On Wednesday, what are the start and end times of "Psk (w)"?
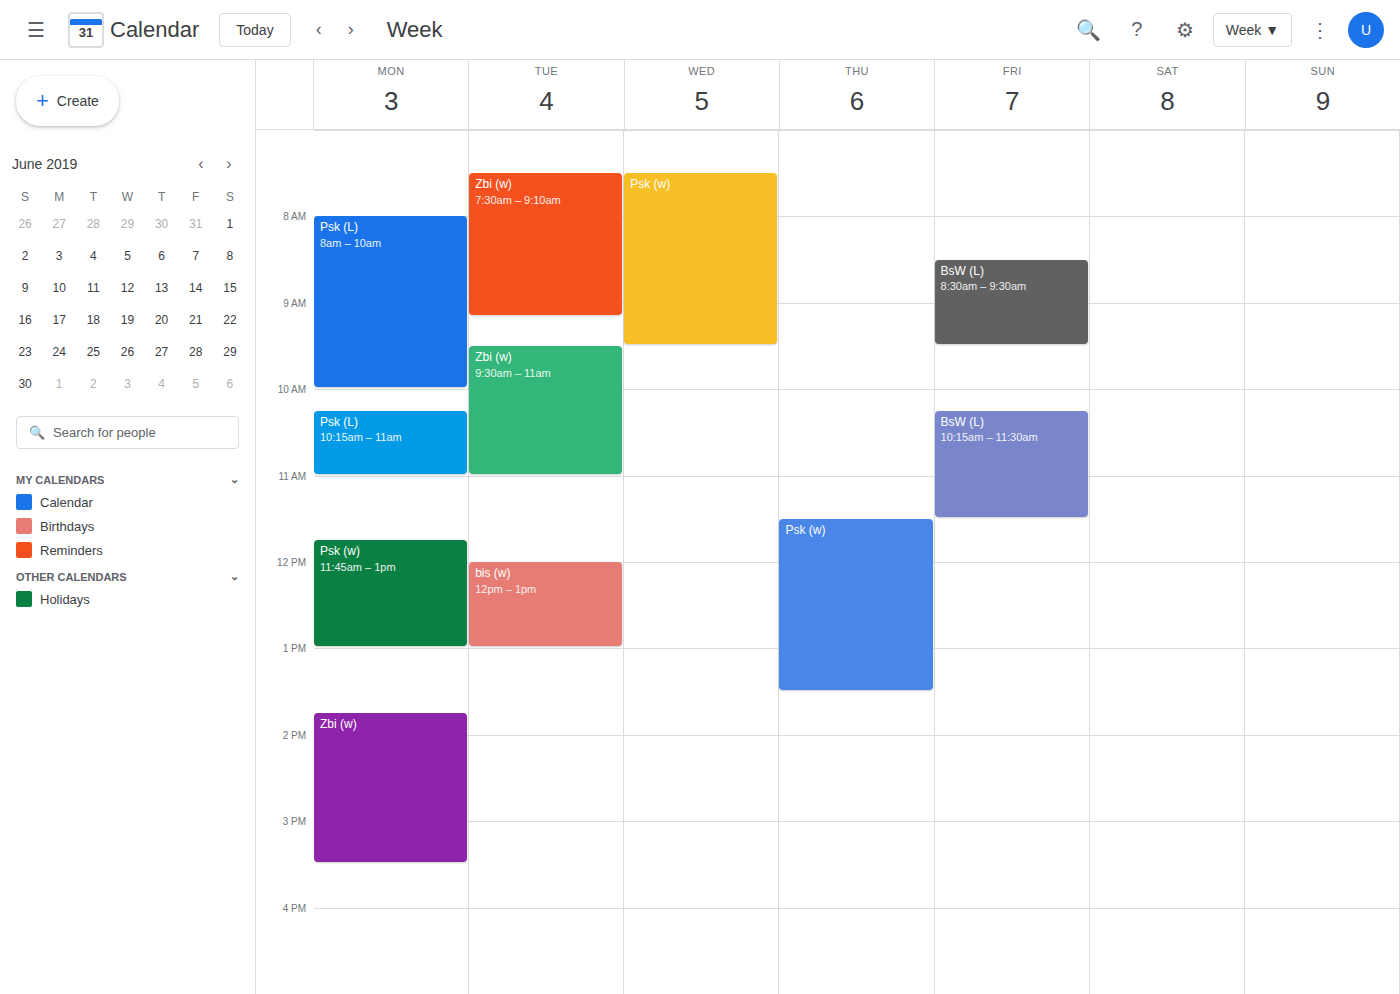
7:30 AM to 9:30 AM